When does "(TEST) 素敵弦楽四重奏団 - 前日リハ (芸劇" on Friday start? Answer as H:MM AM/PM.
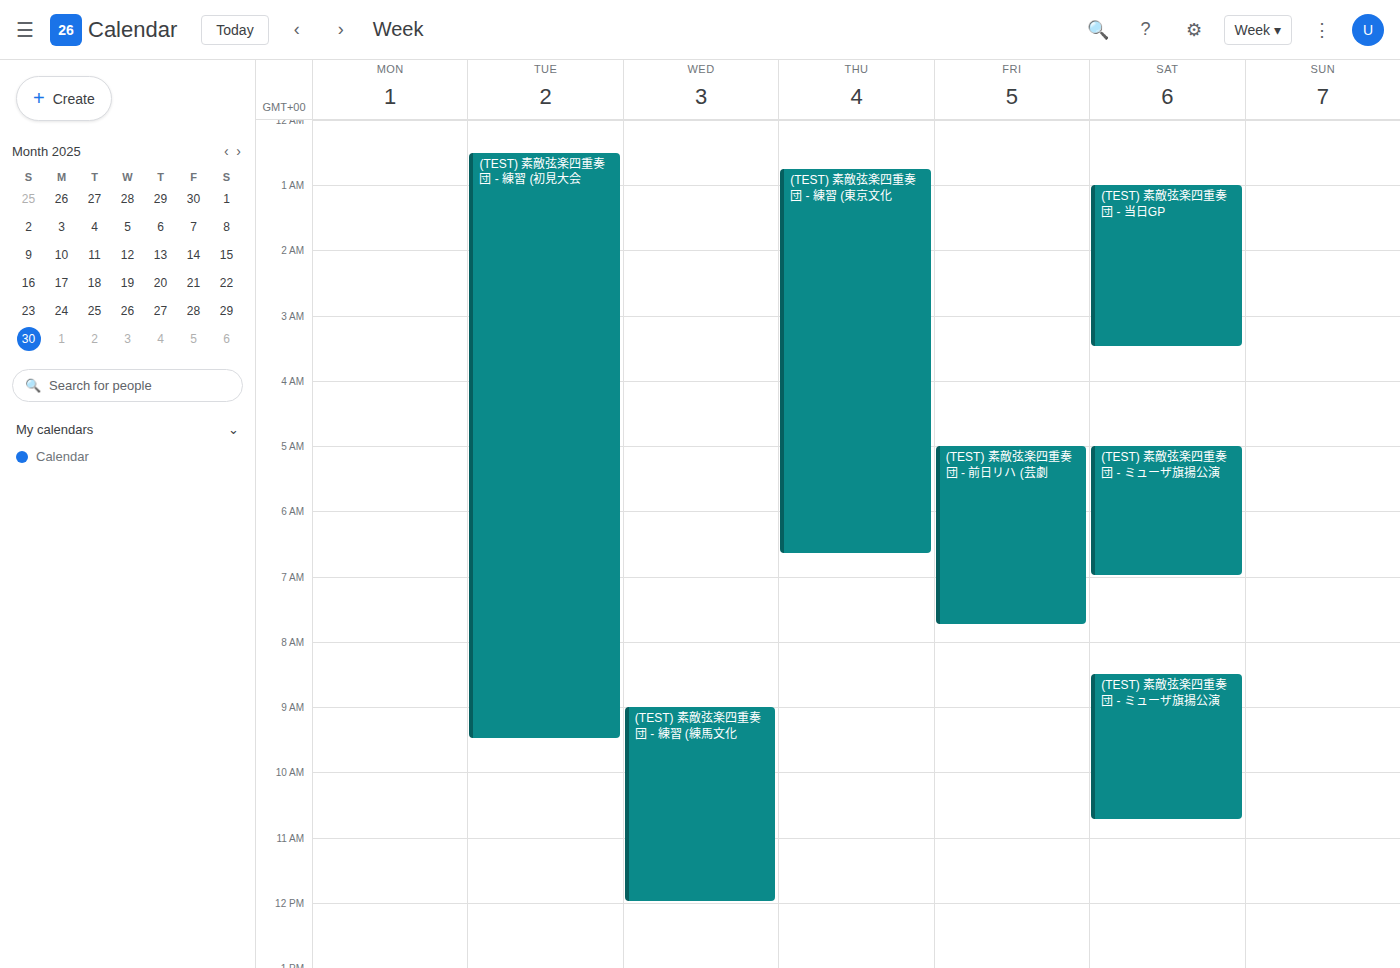
5:00 AM